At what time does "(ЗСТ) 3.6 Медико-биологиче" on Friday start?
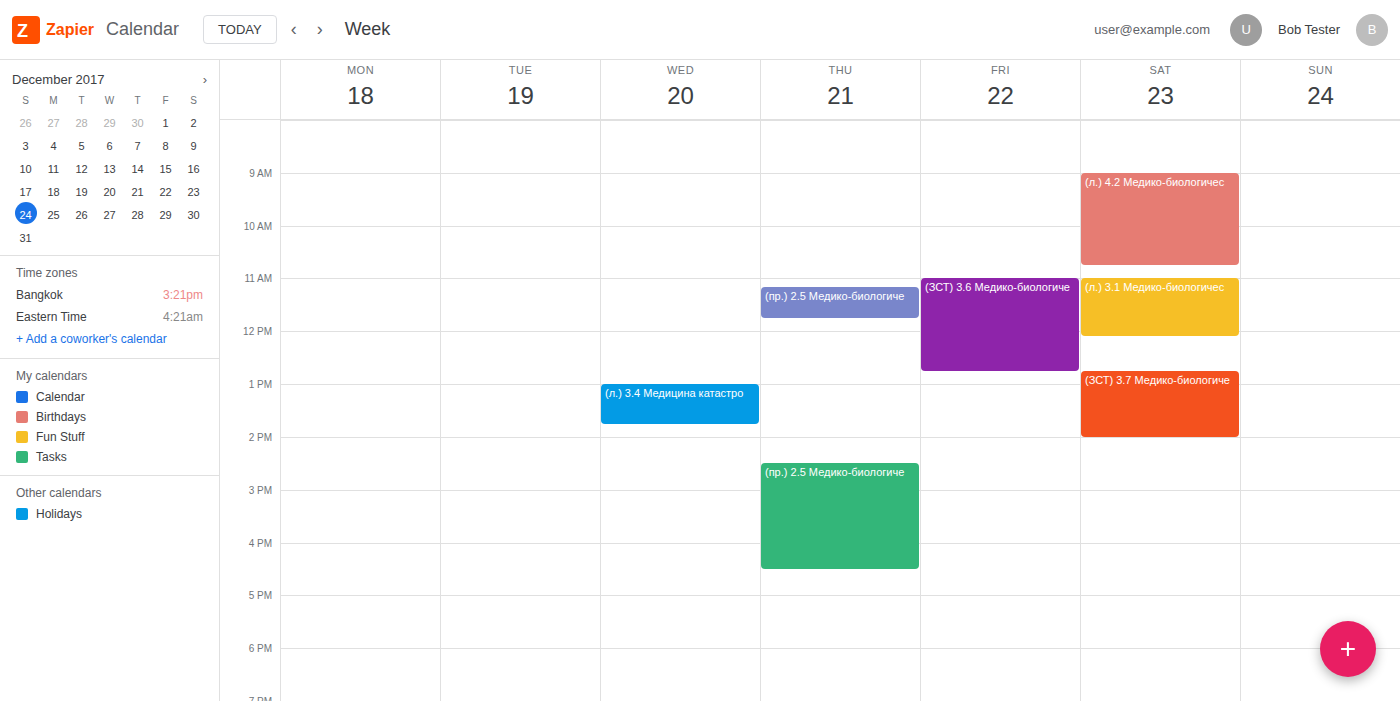
11:00 AM